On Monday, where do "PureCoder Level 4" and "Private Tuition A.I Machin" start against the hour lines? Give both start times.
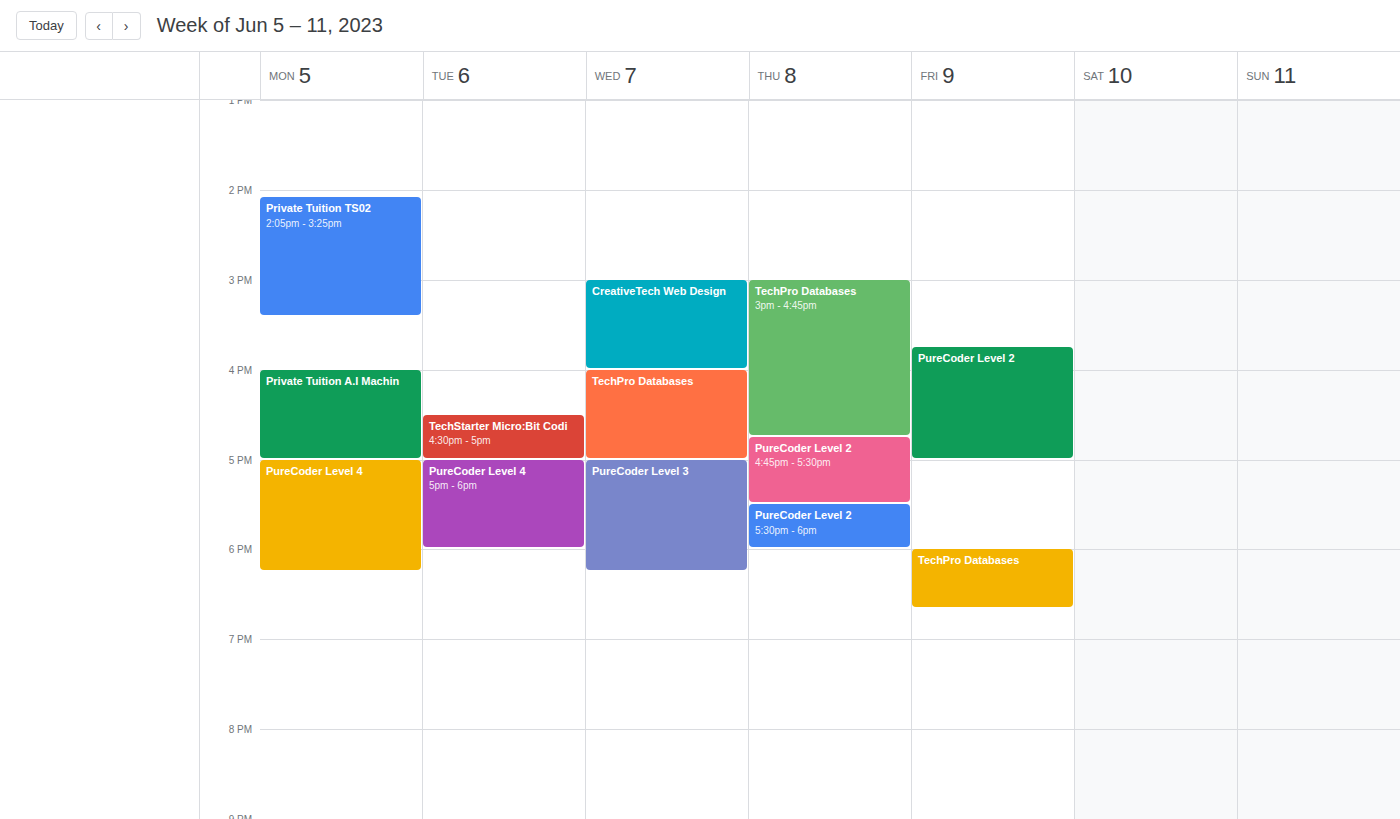
"PureCoder Level 4": 5:00 PM, exactly on the 5 PM line. "Private Tuition A.I Machin": 4:00 PM, exactly on the 4 PM line.